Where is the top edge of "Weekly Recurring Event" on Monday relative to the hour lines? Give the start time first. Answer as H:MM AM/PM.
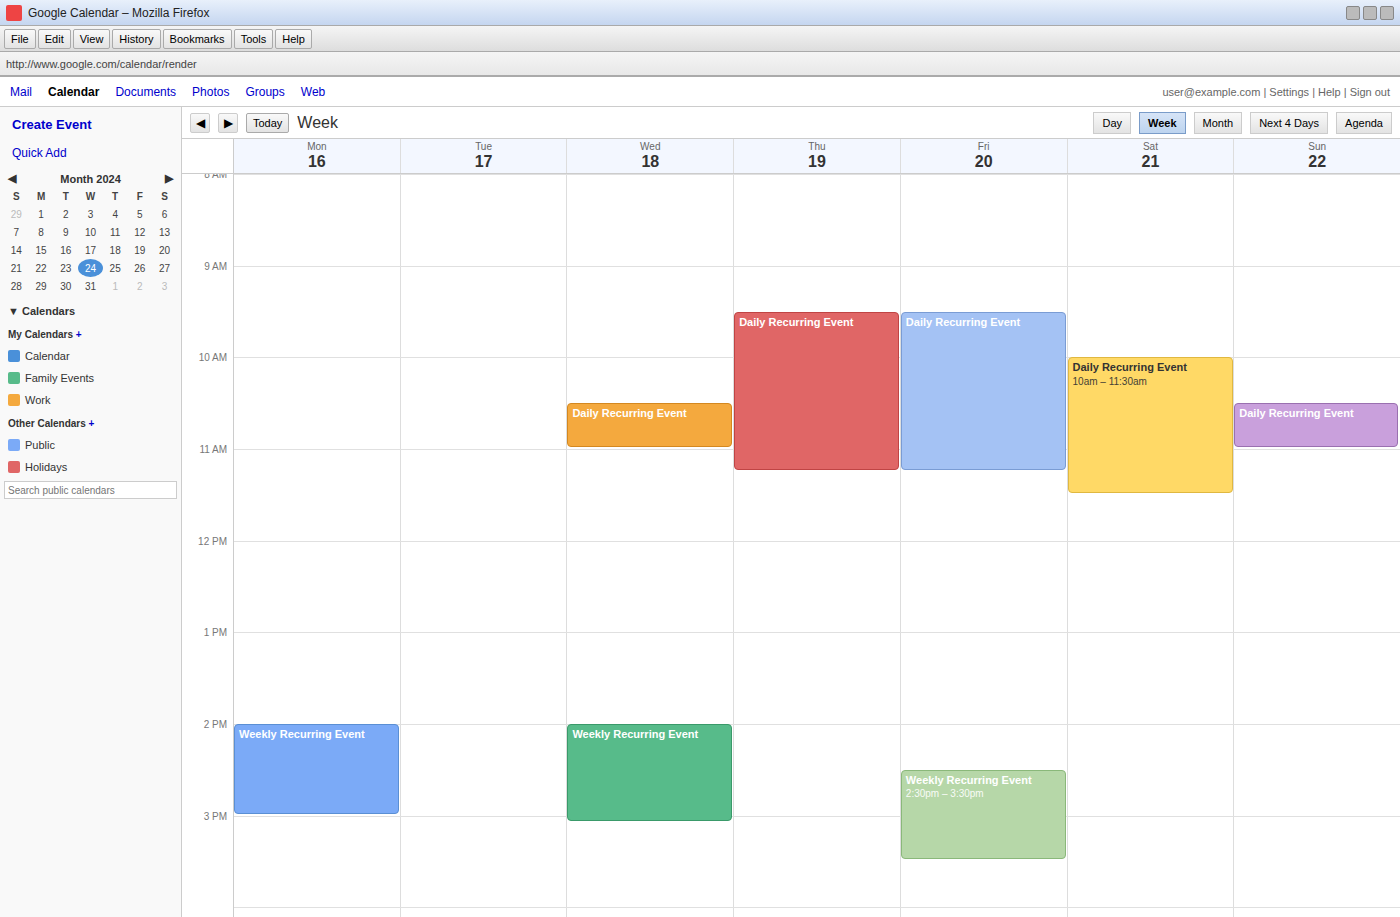
2:00 PM -- exactly on the 2 PM line.